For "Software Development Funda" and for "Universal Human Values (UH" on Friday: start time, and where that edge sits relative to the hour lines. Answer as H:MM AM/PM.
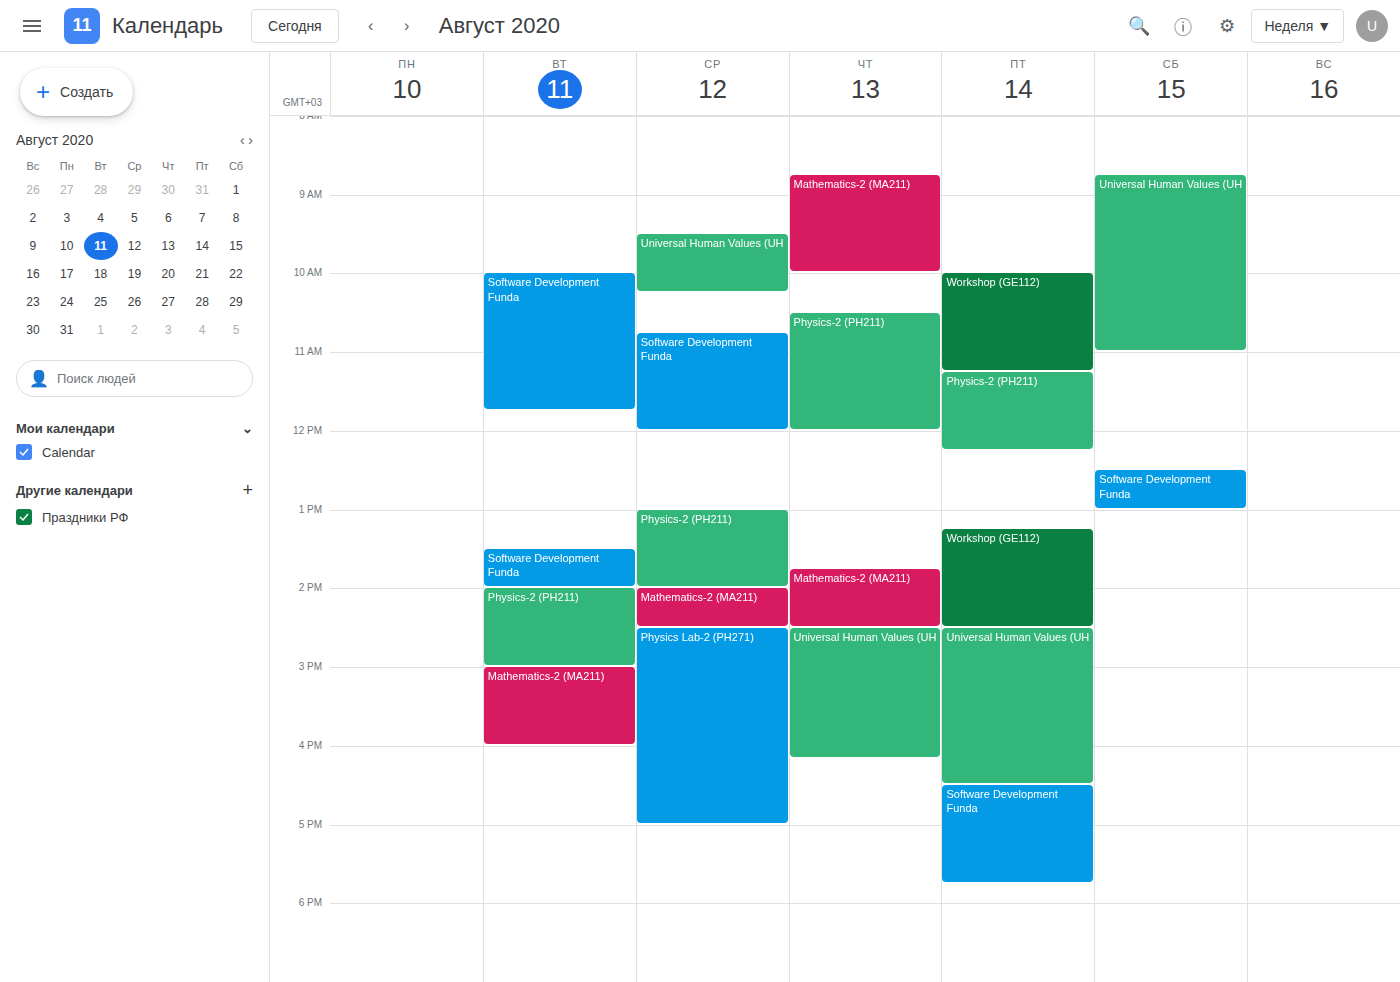
"Software Development Funda": 4:30 PM, halfway between the 4 PM and 5 PM lines. "Universal Human Values (UH": 2:30 PM, halfway between the 2 PM and 3 PM lines.